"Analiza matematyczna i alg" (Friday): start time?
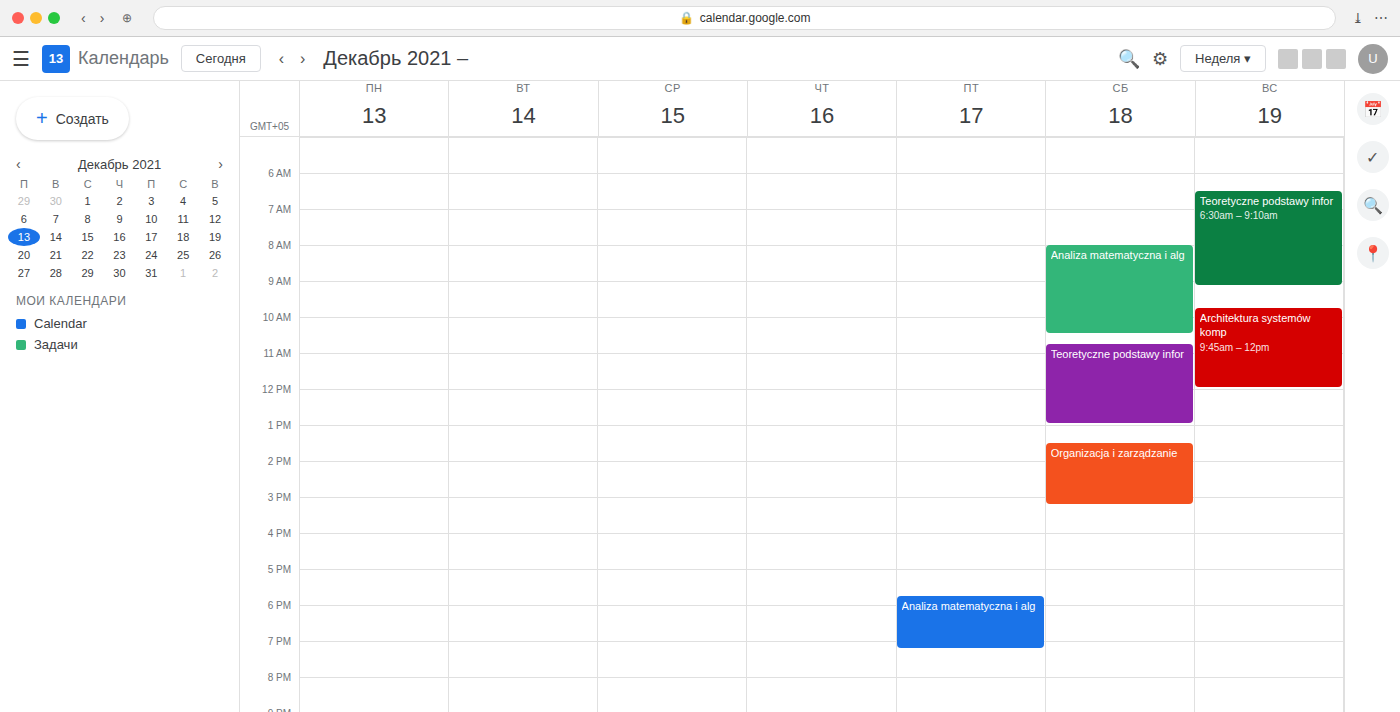
5:45 PM